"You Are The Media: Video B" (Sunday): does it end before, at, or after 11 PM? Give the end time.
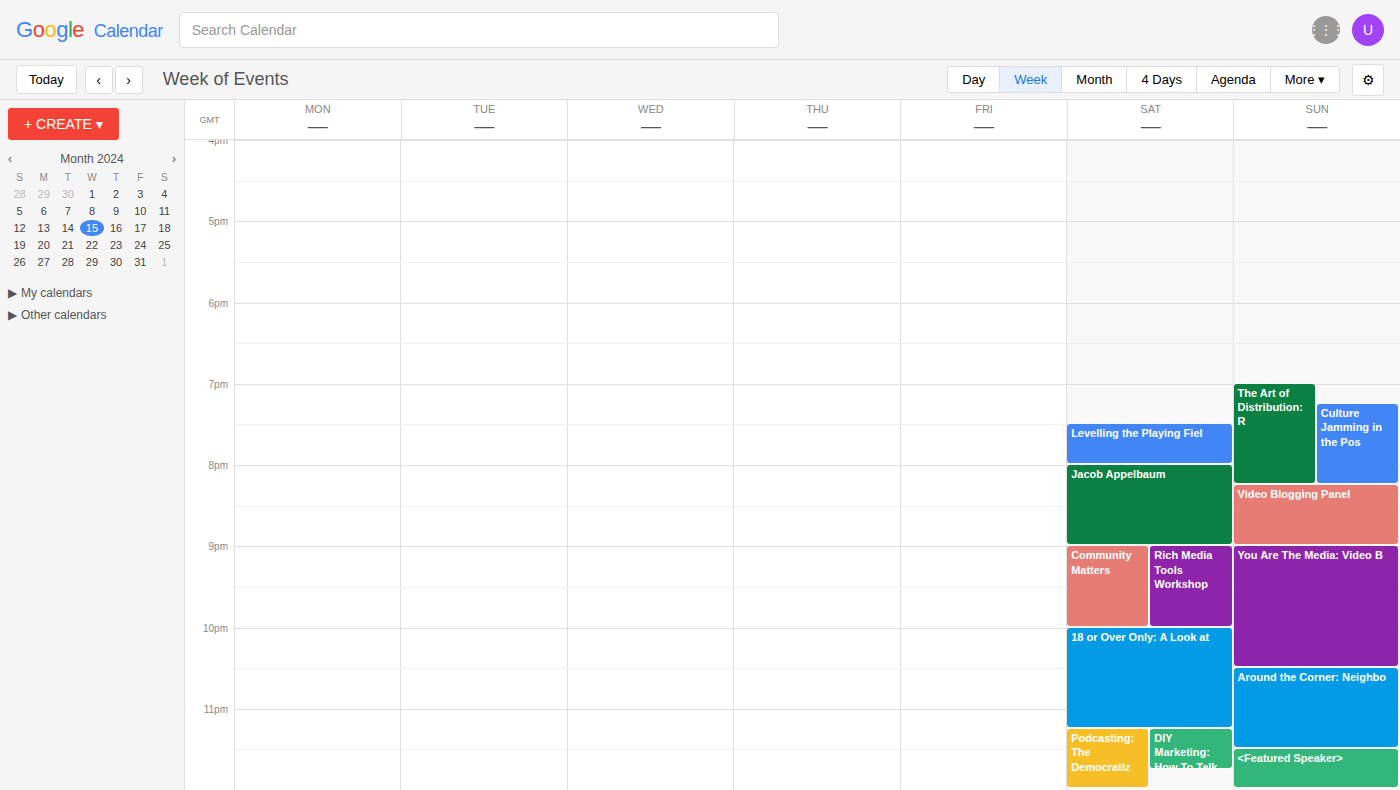
10:30 PM -- before 11 PM, 30 minutes above the 11 PM line.